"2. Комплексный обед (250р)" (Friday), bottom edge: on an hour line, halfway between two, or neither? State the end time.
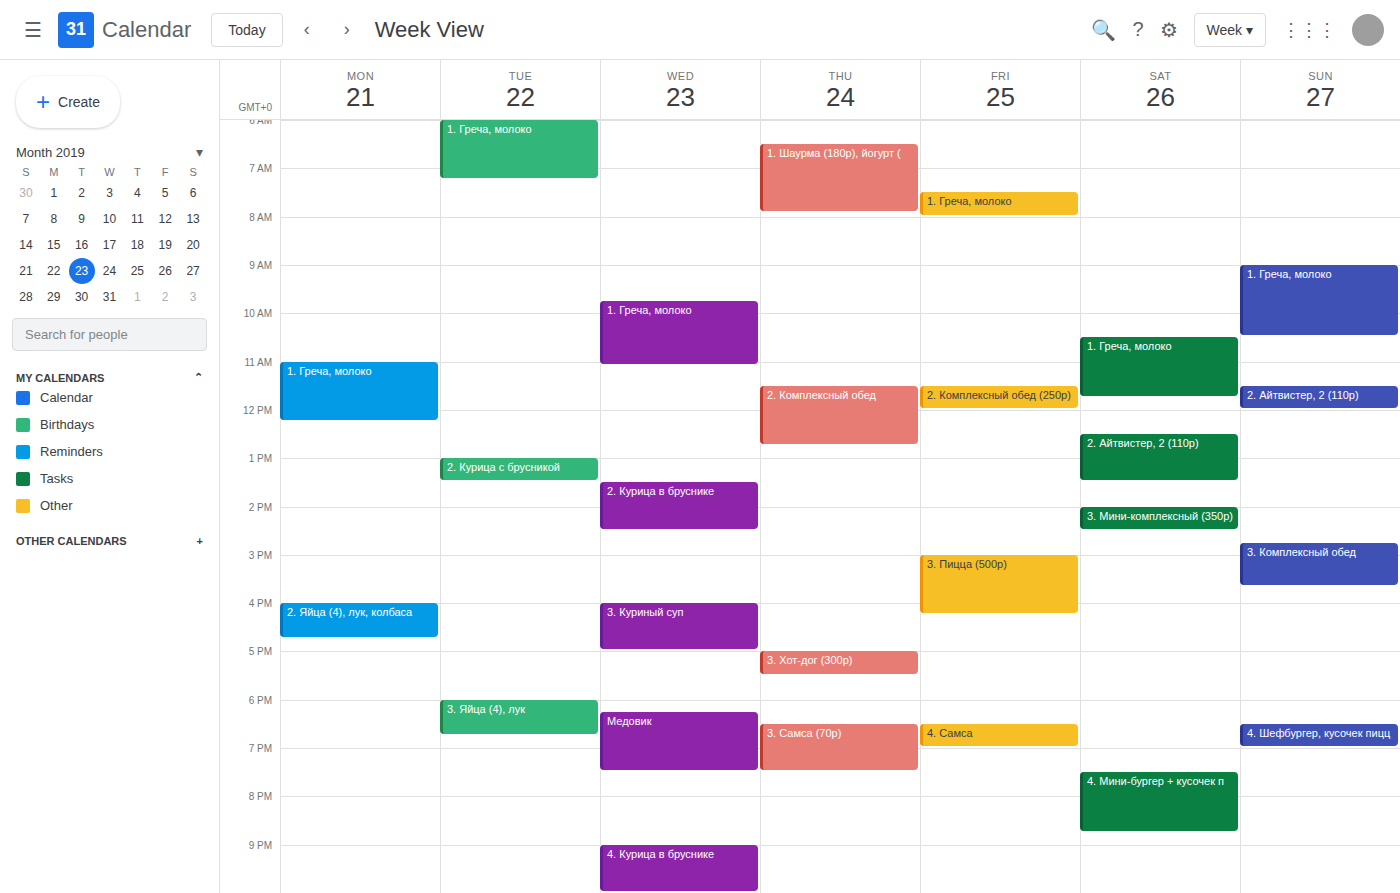
12:00 PM -- exactly on the 12 PM line.